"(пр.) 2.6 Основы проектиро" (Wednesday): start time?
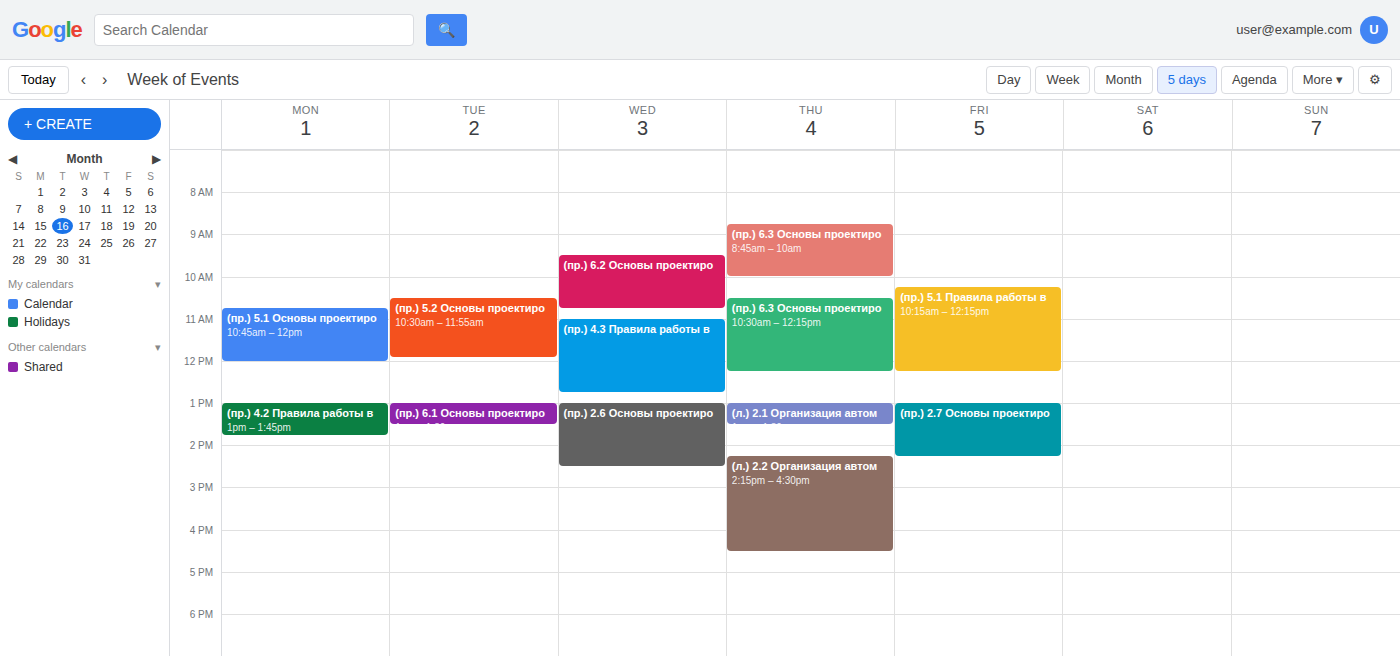
1:00 PM